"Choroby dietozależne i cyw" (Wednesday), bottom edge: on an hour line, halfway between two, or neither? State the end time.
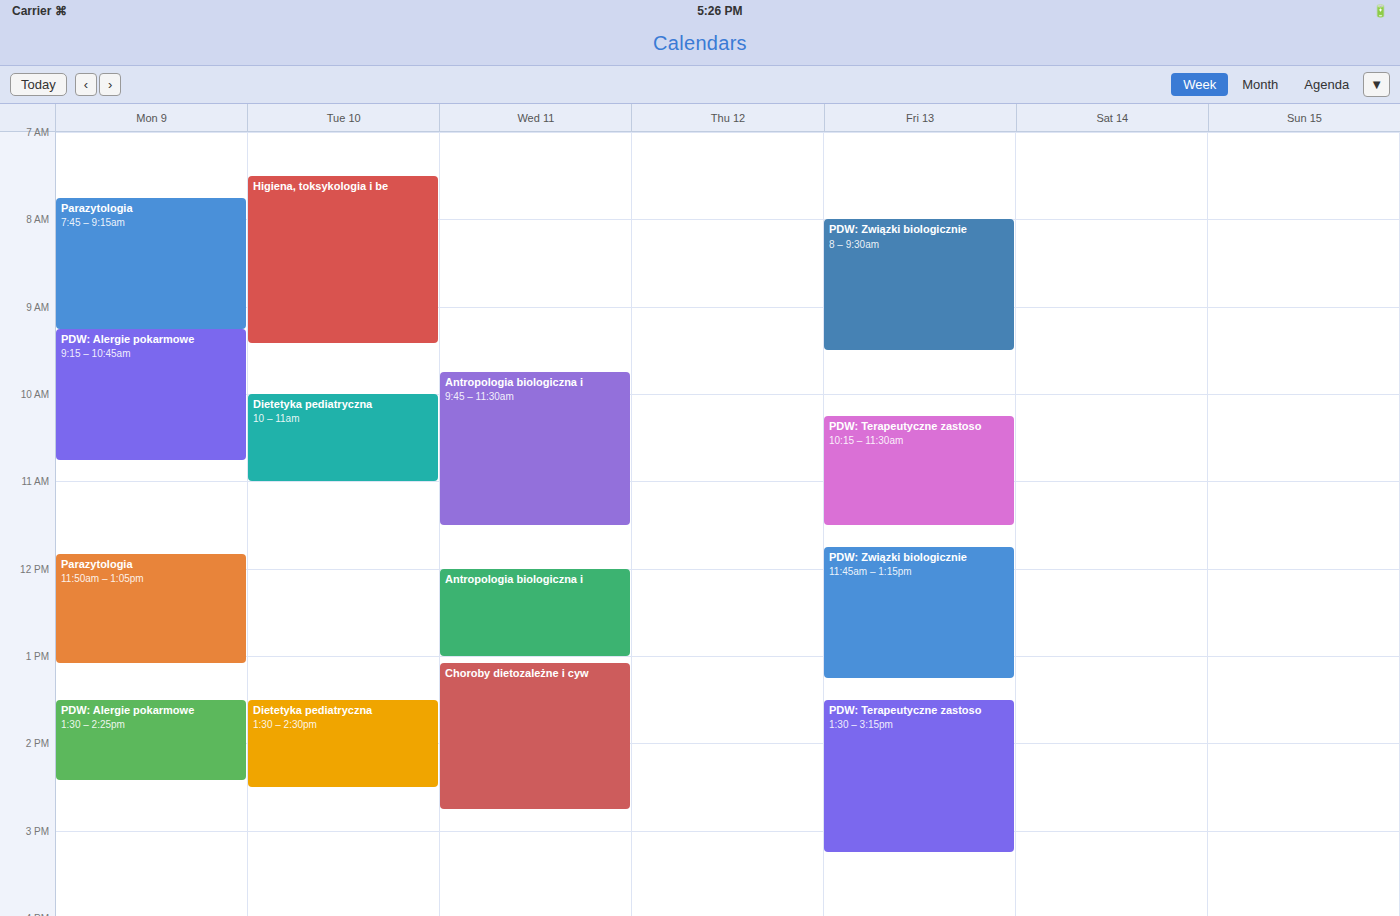
2:45 PM -- neither: three quarters of the way from the 2 PM line to the 3 PM line.